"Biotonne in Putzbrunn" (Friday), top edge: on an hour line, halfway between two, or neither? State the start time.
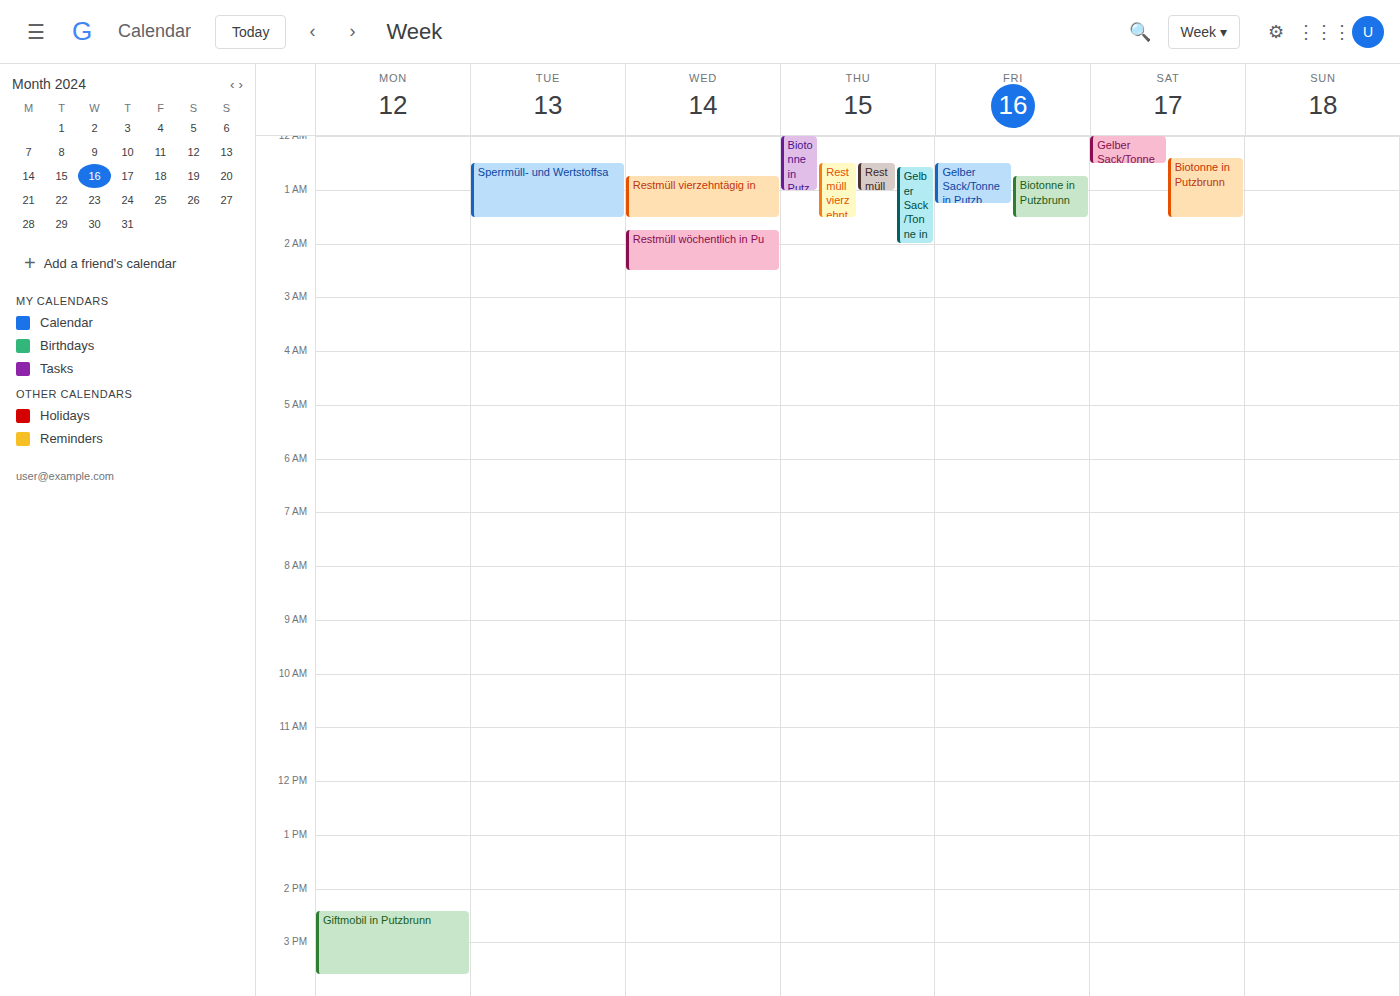
12:45 AM -- neither: three quarters of the way from the 12 AM line to the 1 AM line.